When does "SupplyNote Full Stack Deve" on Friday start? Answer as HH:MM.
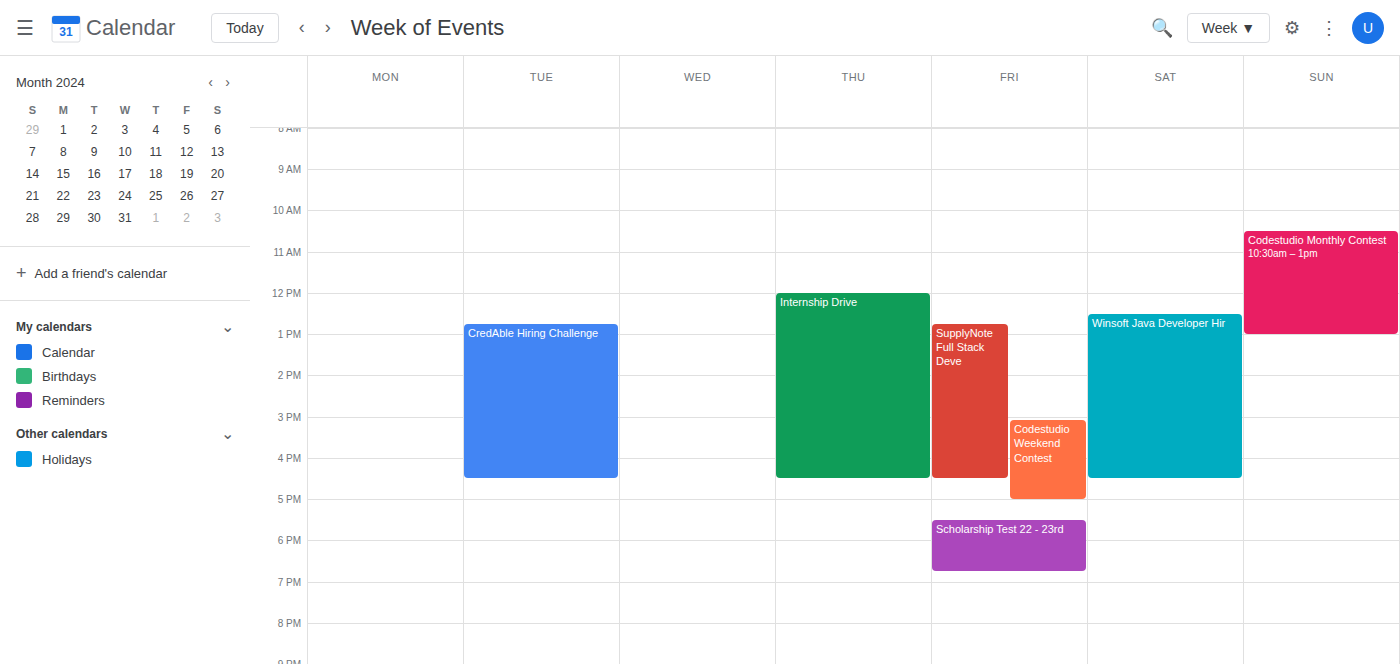
12:45